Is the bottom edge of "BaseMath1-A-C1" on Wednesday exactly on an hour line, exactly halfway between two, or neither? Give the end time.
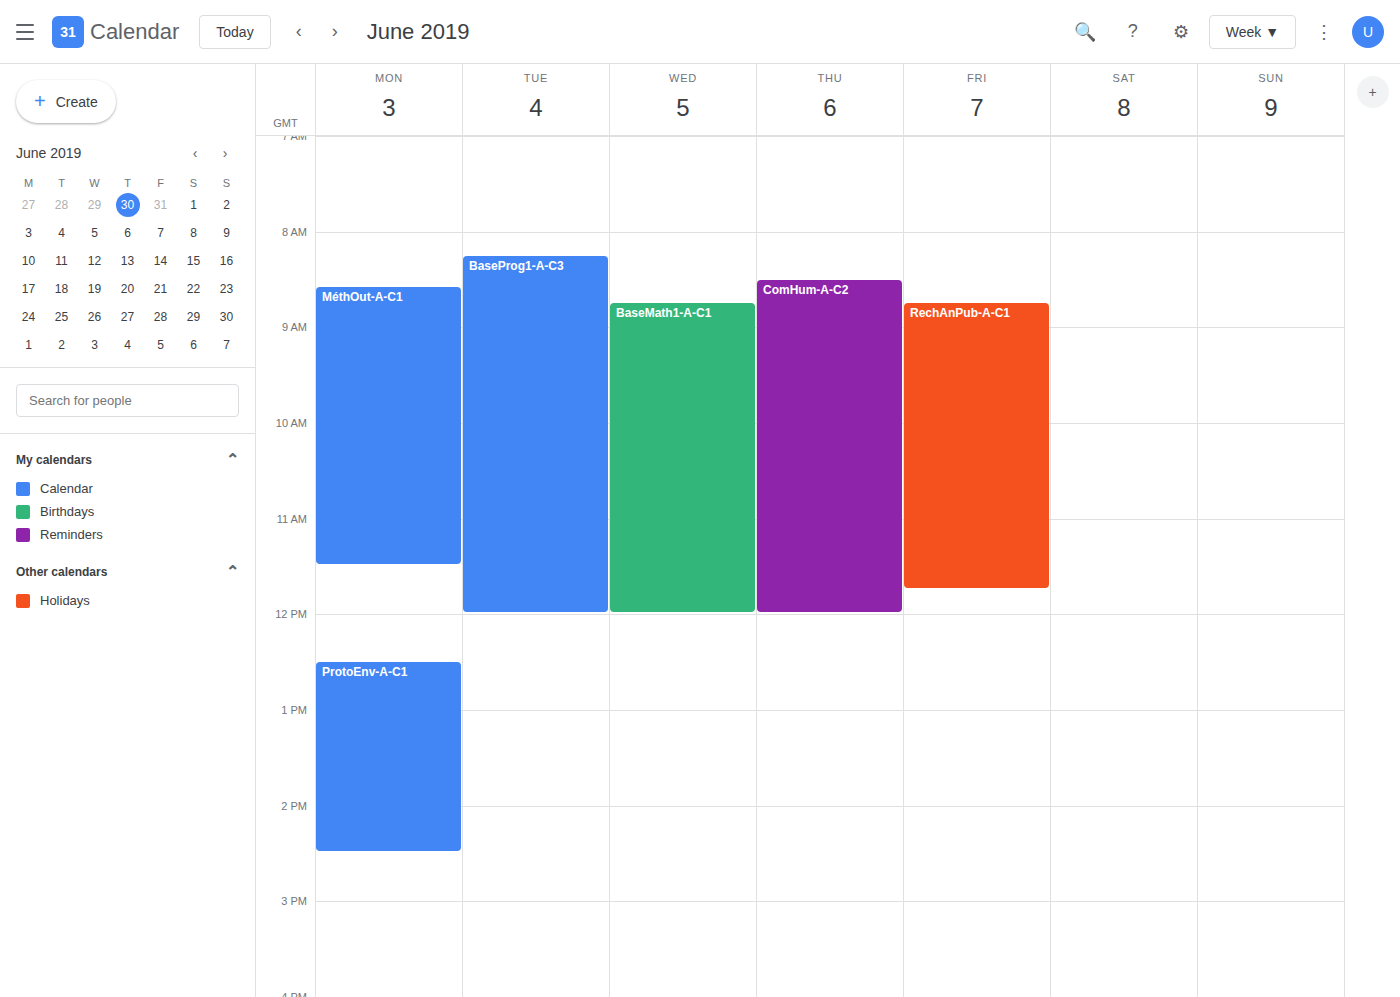
12:00 PM -- exactly on the 12 PM line.